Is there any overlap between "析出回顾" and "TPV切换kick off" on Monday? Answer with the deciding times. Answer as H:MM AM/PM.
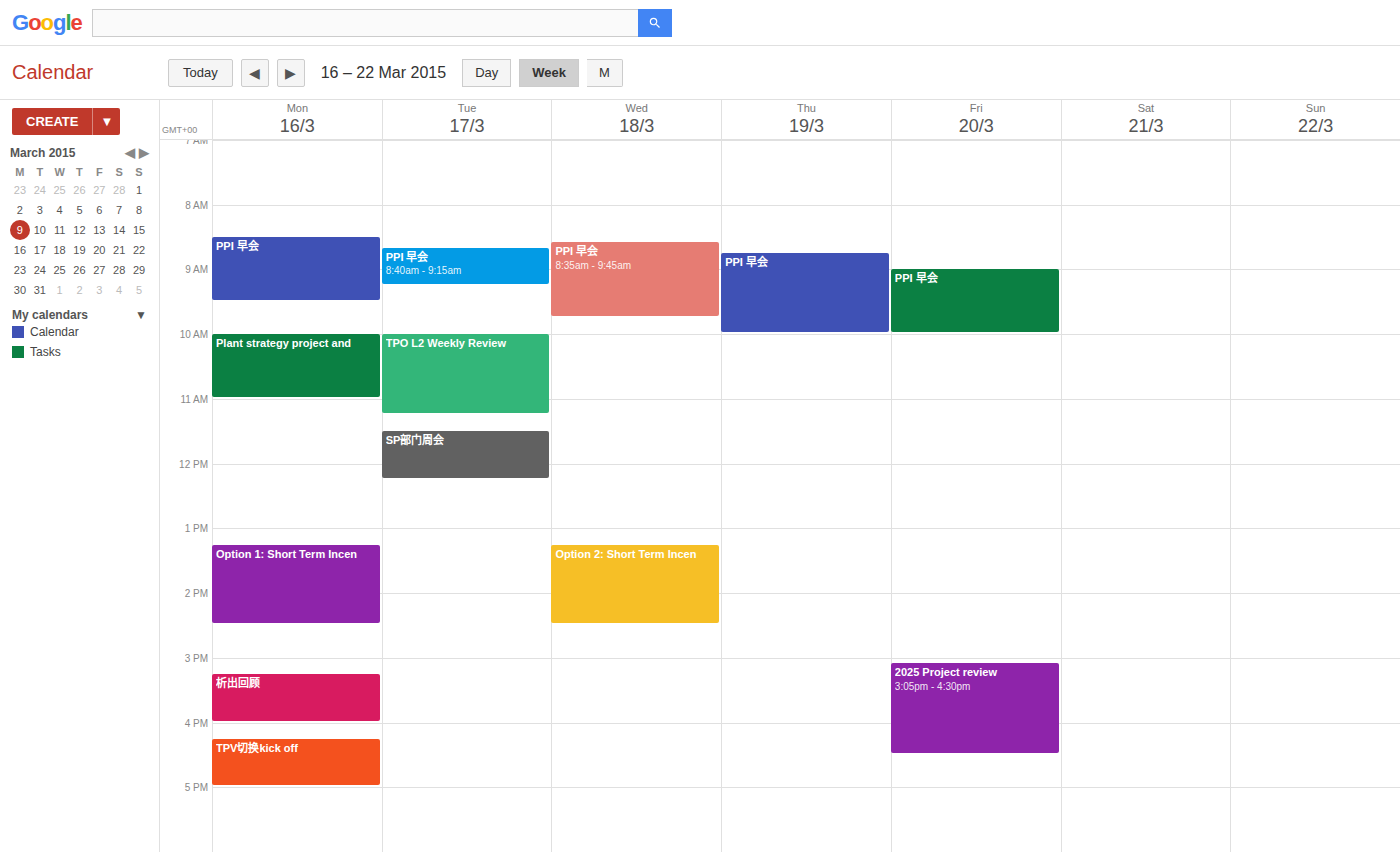
"析出回顾" ends at 4:00 PM and "TPV切换kick off" starts at 4:15 PM -- no overlap.